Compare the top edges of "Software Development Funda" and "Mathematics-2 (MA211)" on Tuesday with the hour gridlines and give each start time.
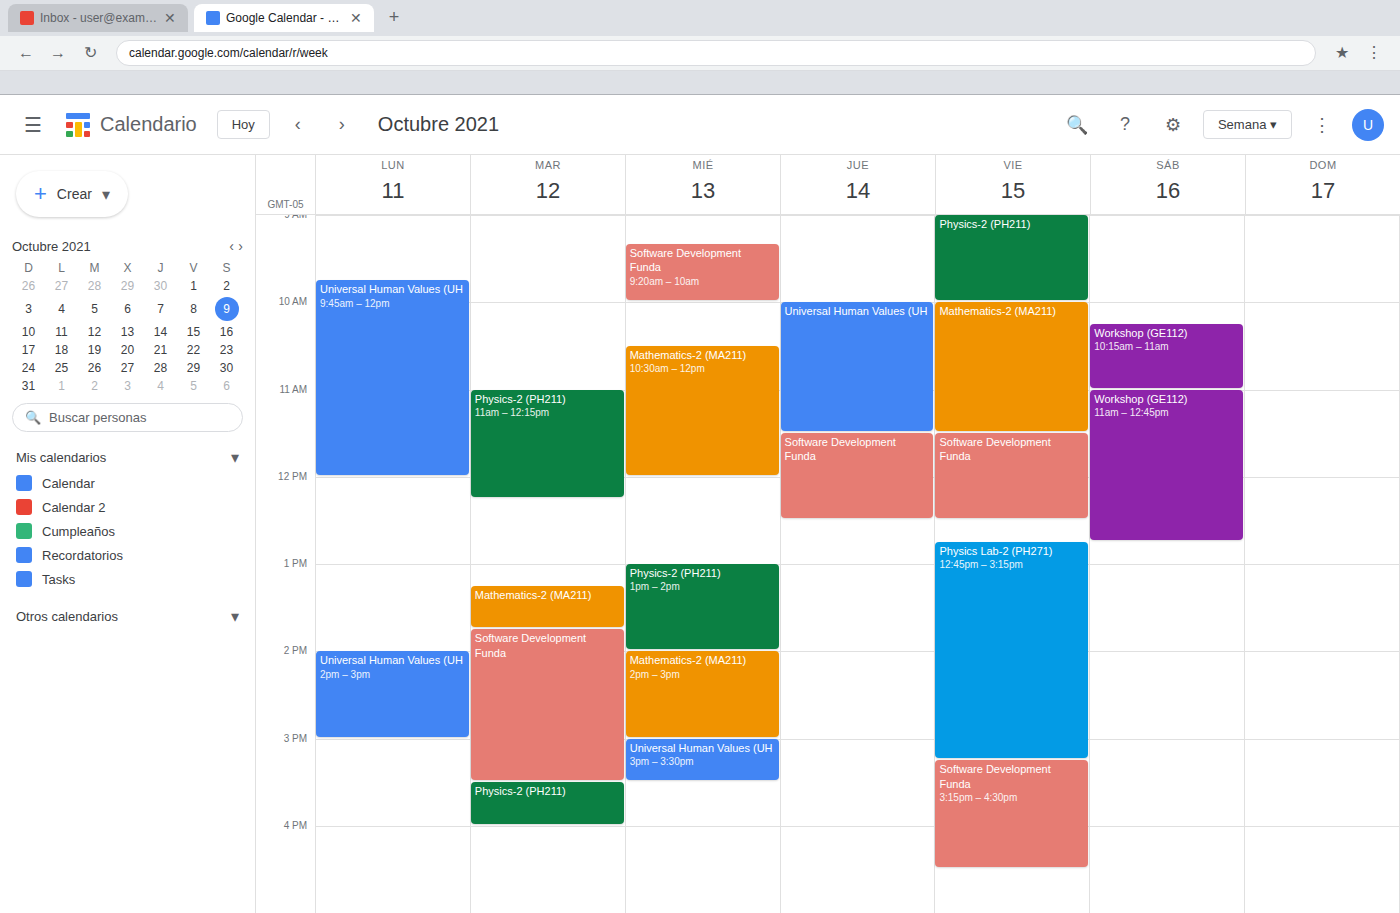
"Software Development Funda": 1:45 PM, neither: three quarters of the way from the 1 PM line to the 2 PM line. "Mathematics-2 (MA211)": 1:15 PM, neither: a quarter of the way from the 1 PM line to the 2 PM line.